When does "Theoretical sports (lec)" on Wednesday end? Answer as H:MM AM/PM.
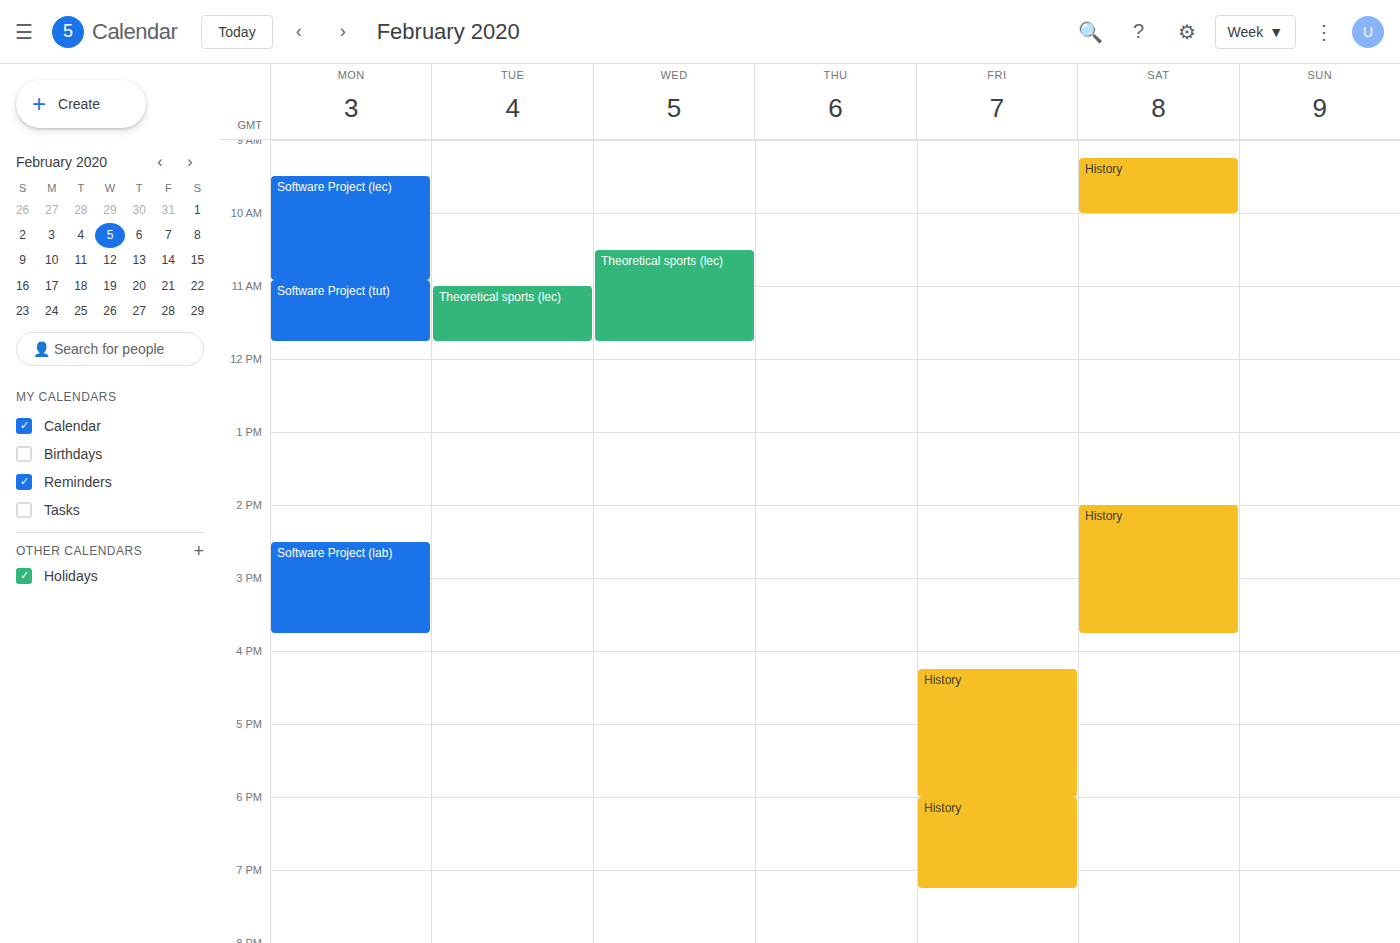
11:45 AM